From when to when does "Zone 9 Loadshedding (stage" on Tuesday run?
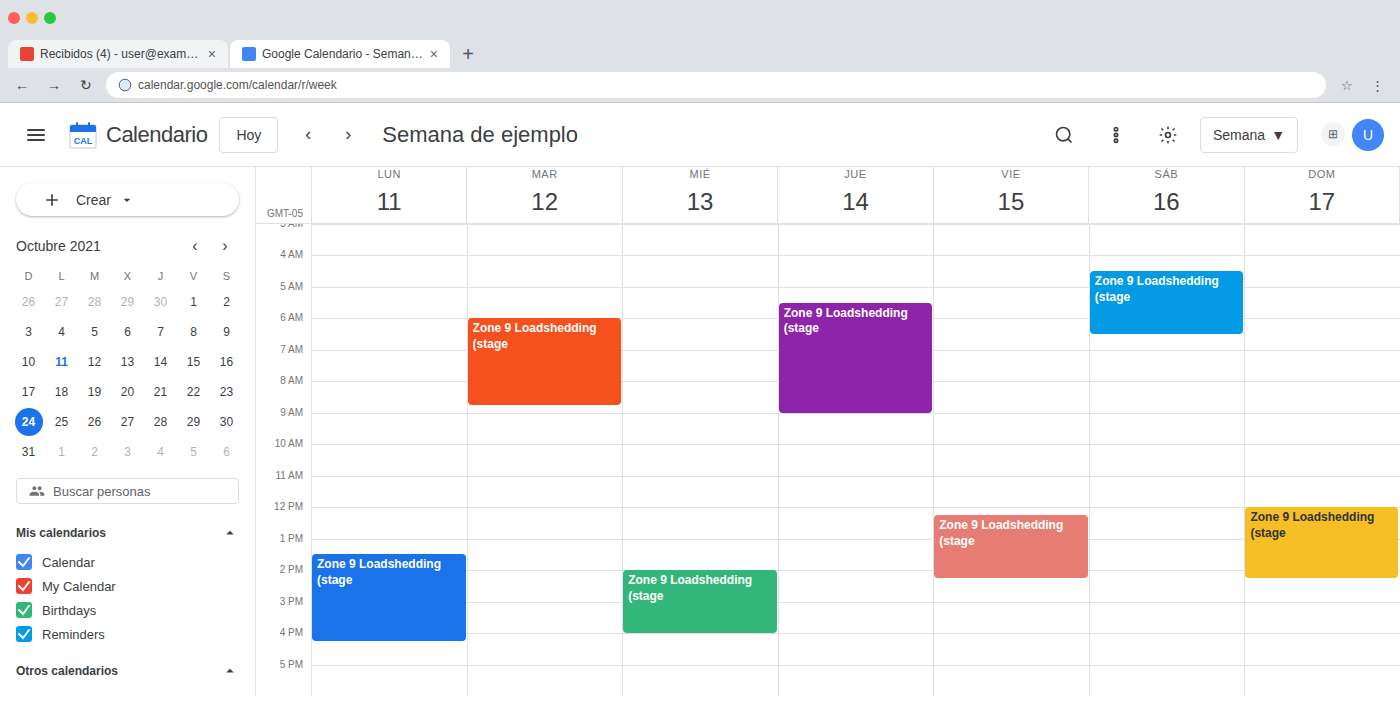
6:00 AM to 8:45 AM